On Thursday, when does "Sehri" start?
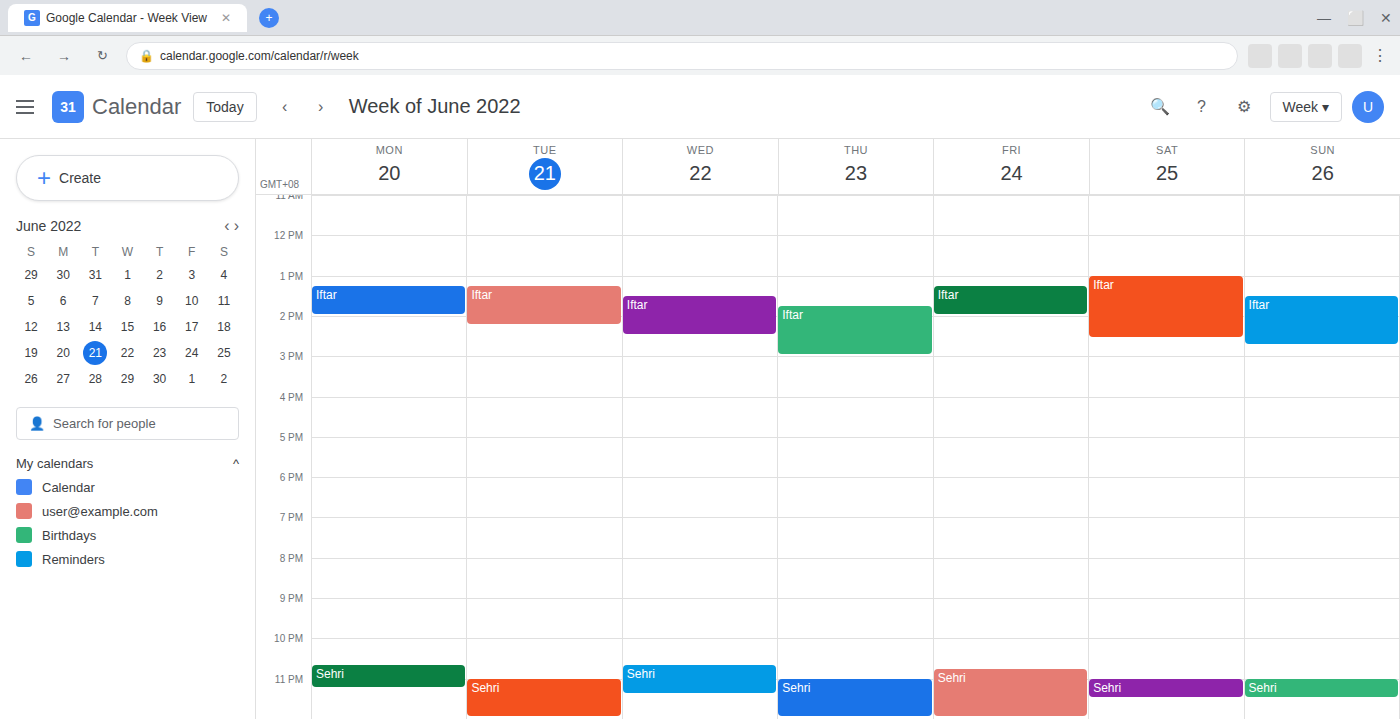
11:00 PM